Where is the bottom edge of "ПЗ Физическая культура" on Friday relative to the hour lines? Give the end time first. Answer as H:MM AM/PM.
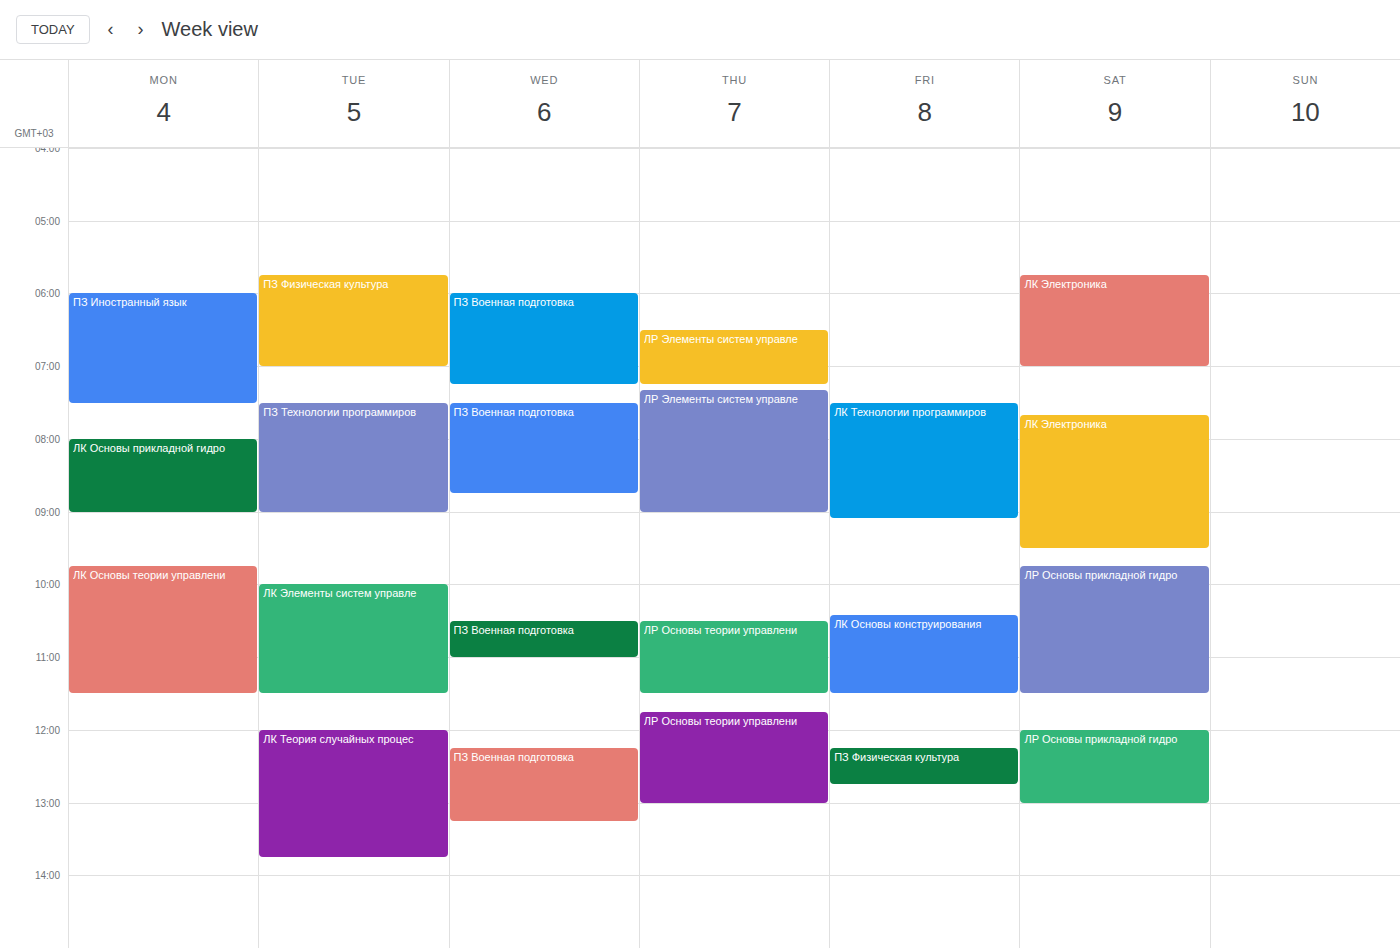
12:45 PM -- neither: three quarters of the way from the 12 PM line to the 1 PM line.